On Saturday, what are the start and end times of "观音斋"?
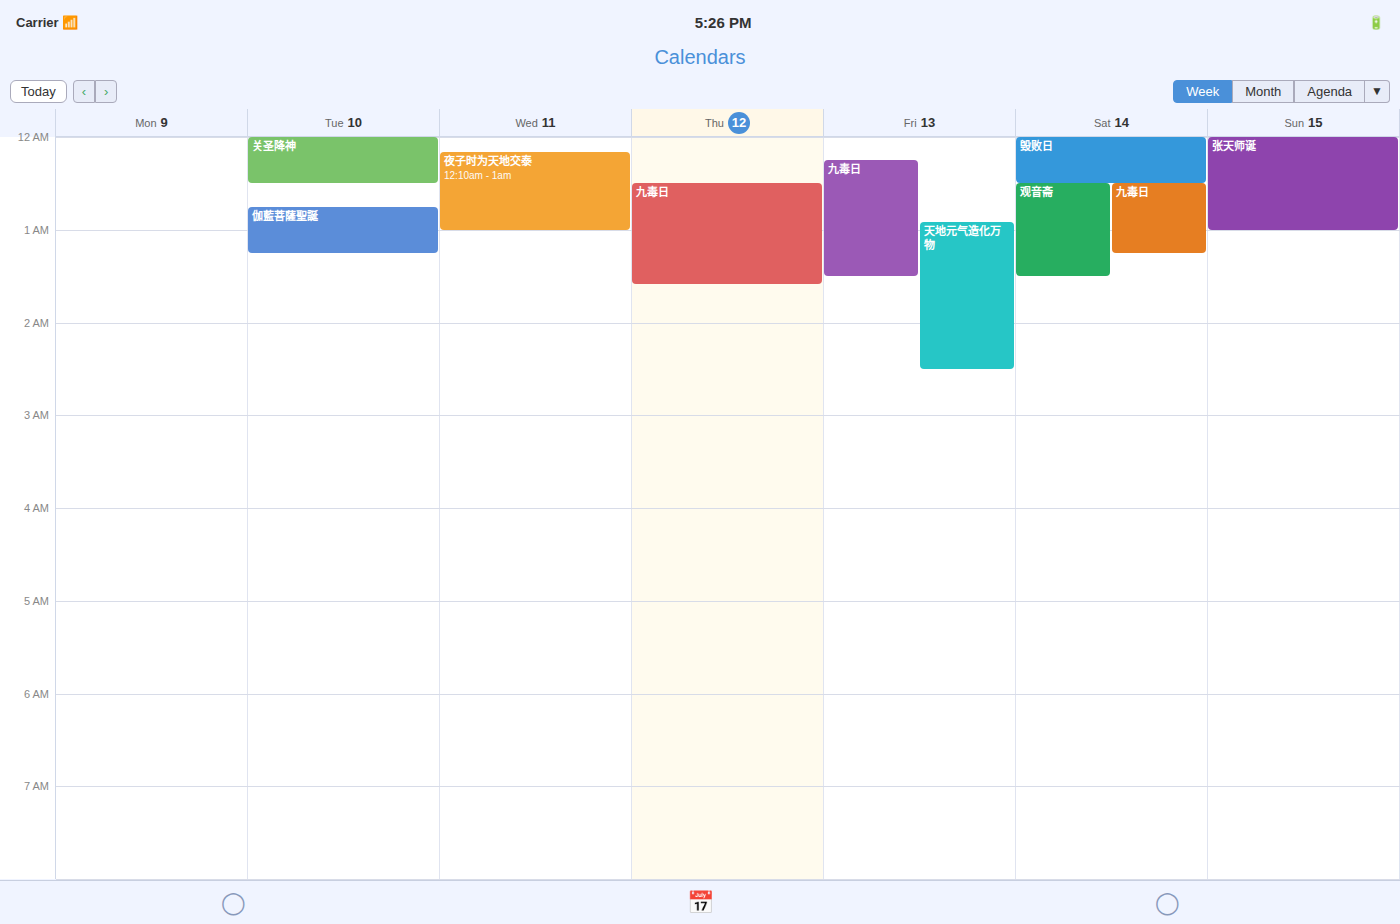
12:30 AM to 1:30 AM